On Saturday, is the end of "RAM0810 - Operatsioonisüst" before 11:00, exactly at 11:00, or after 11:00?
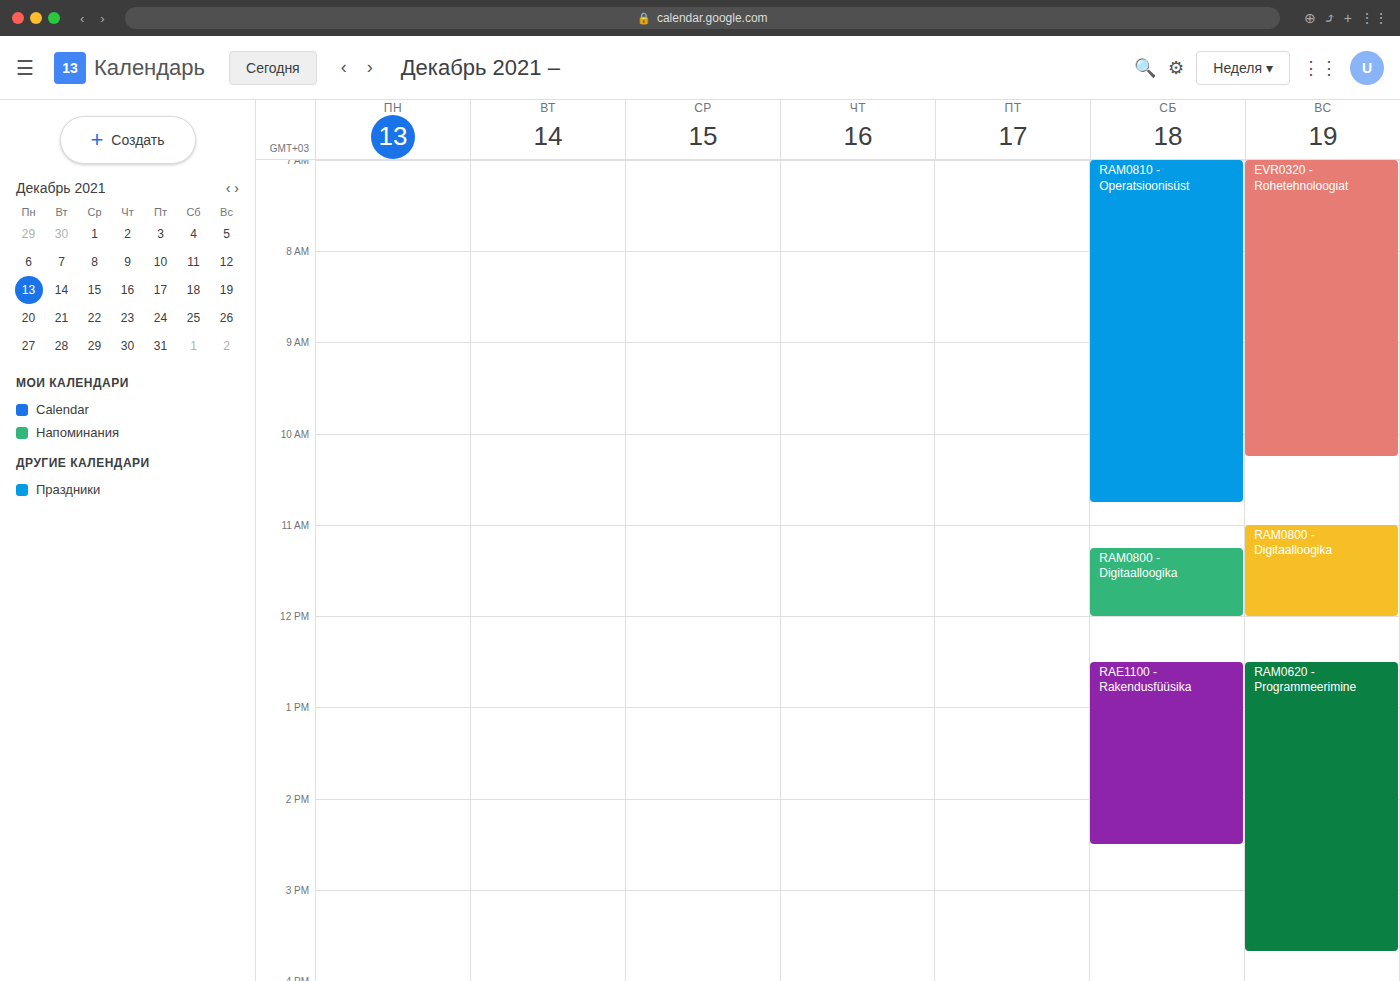
10:45 -- before 11:00, 15 minutes above the 11:00 line.